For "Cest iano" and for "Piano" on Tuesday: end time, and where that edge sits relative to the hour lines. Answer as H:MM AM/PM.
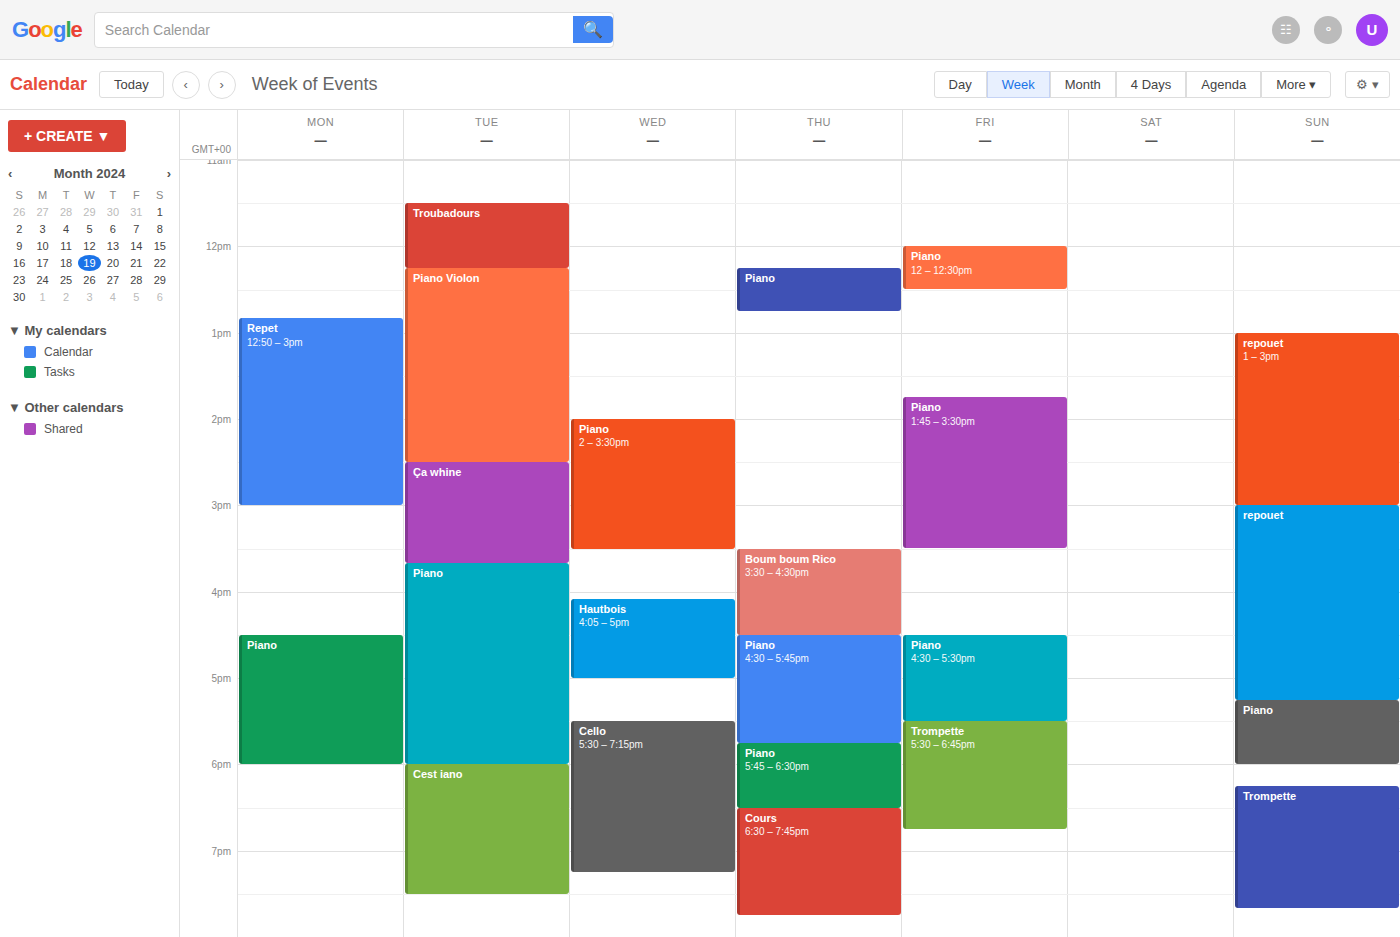
"Cest iano": 7:30 PM, halfway between the 7 PM and 8 PM lines. "Piano": 6:00 PM, exactly on the 6 PM line.